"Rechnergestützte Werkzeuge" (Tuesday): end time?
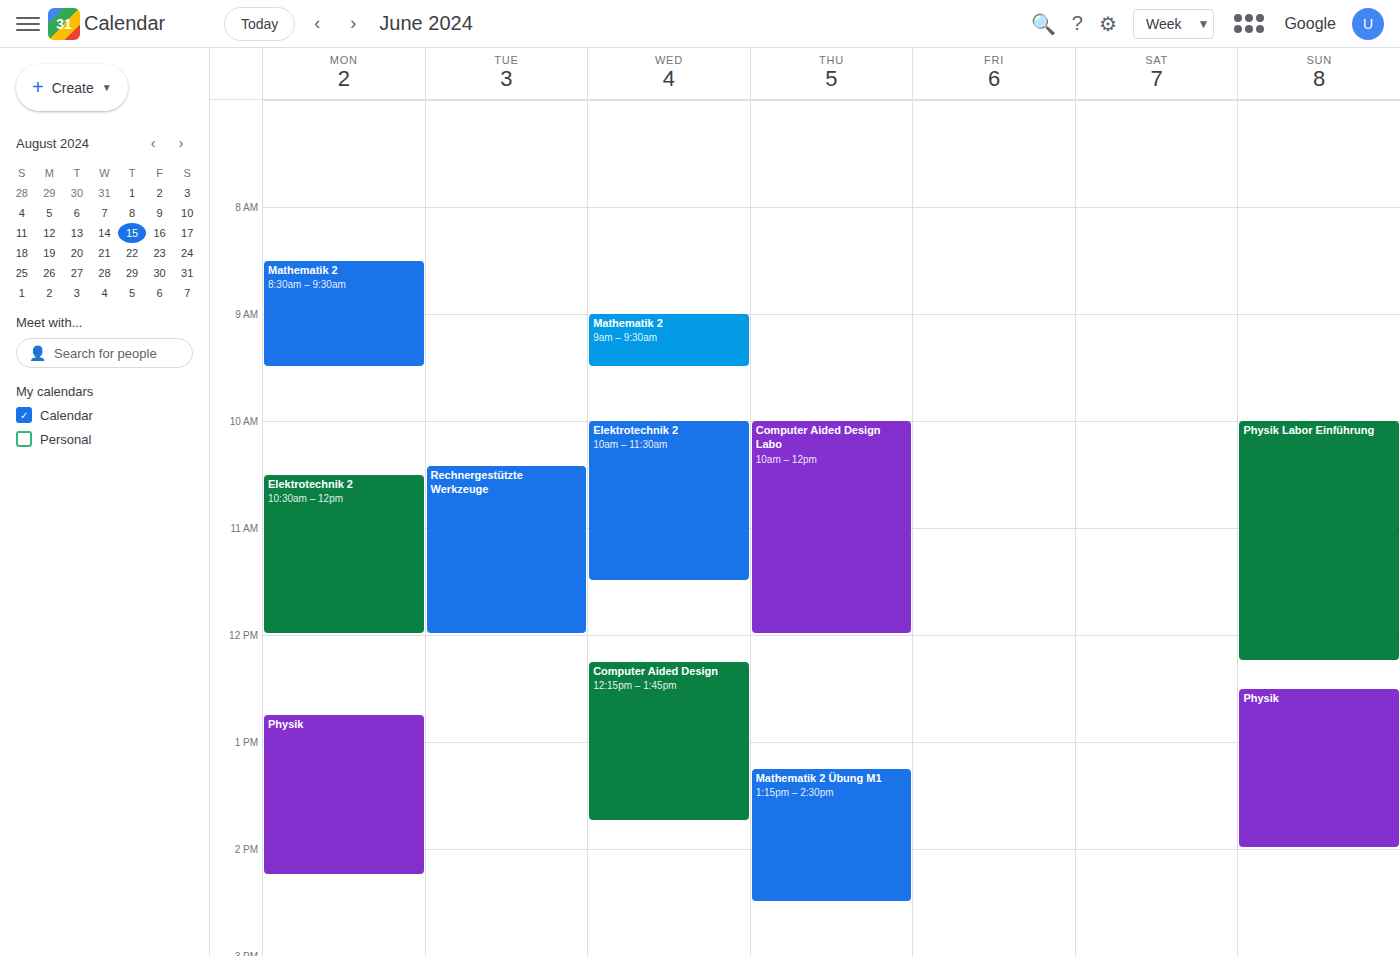
12:00 PM